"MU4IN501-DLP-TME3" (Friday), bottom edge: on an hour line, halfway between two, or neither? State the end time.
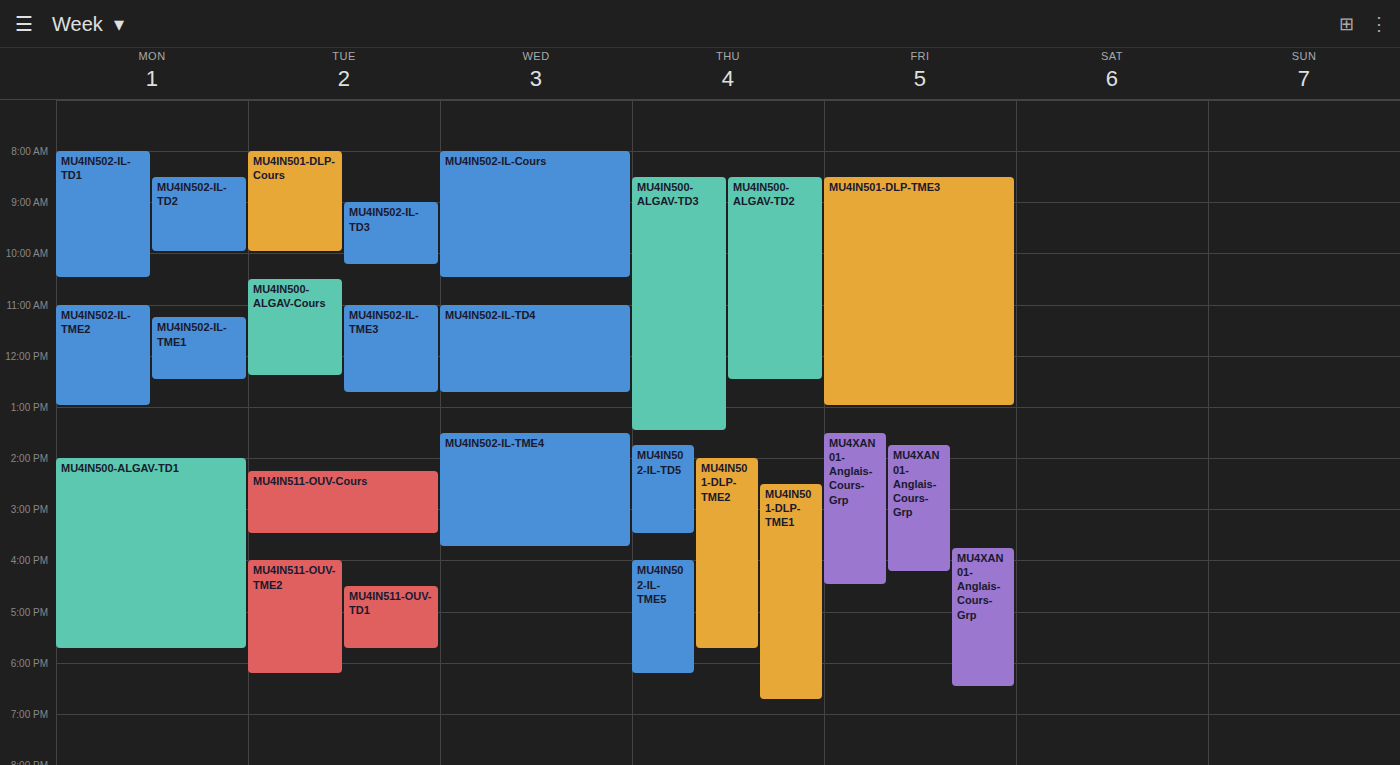
1:00 PM -- exactly on the 1 PM line.